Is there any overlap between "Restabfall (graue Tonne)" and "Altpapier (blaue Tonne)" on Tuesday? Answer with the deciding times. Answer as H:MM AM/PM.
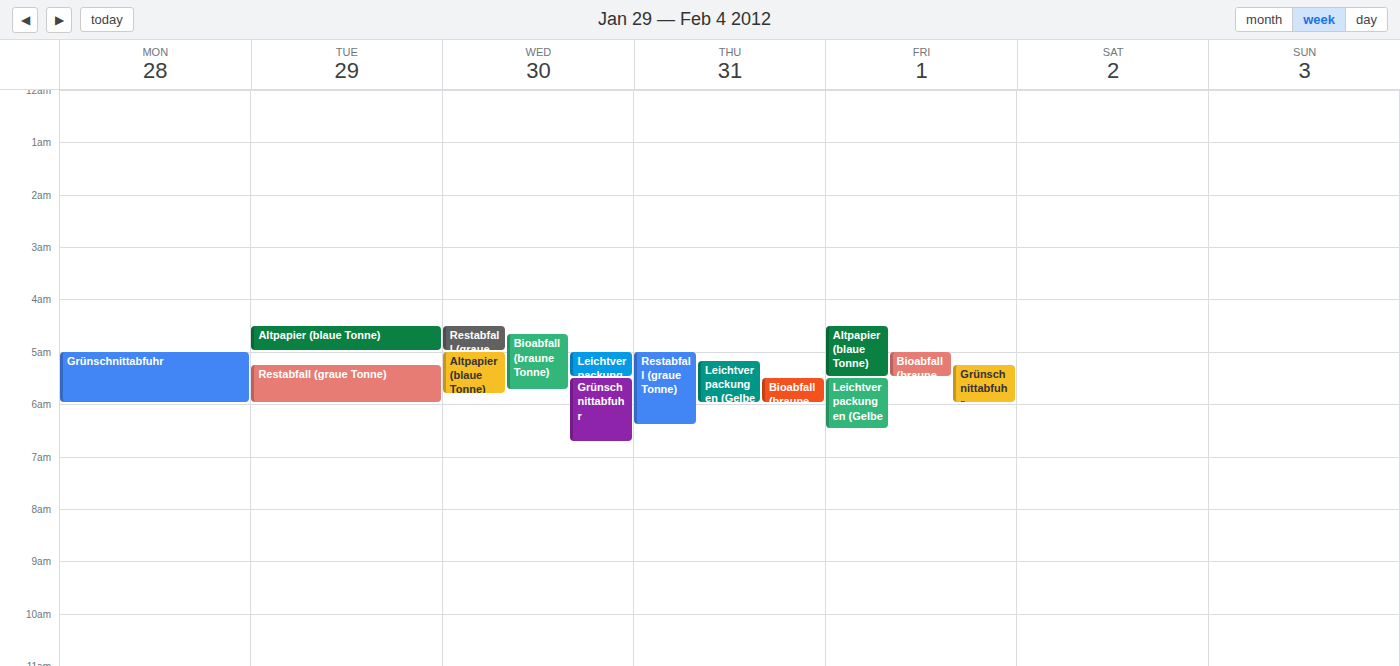
"Altpapier (blaue Tonne)" ends at 5:00 AM and "Restabfall (graue Tonne)" starts at 5:15 AM -- no overlap.